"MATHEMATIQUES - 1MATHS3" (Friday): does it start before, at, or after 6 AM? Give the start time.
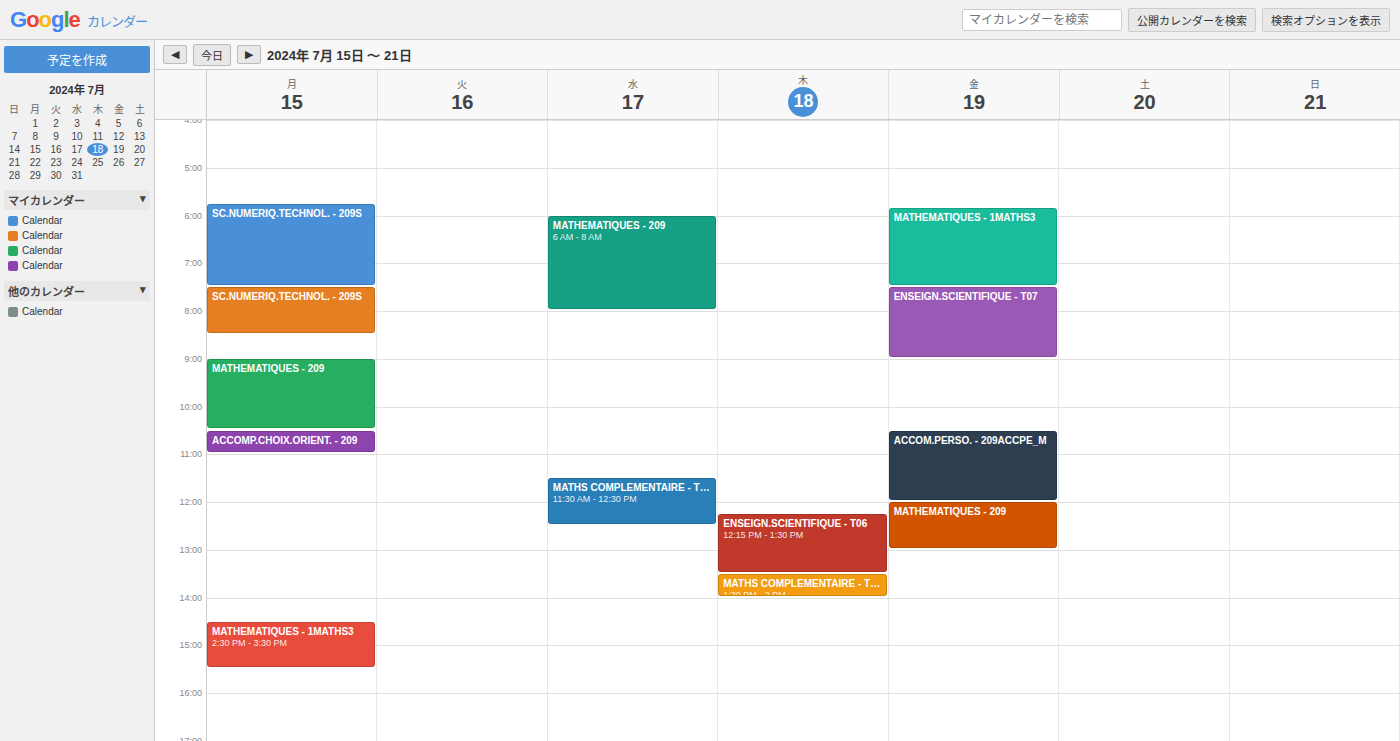
5:50 AM -- before 6 AM, 10 minutes above the 6 AM line.